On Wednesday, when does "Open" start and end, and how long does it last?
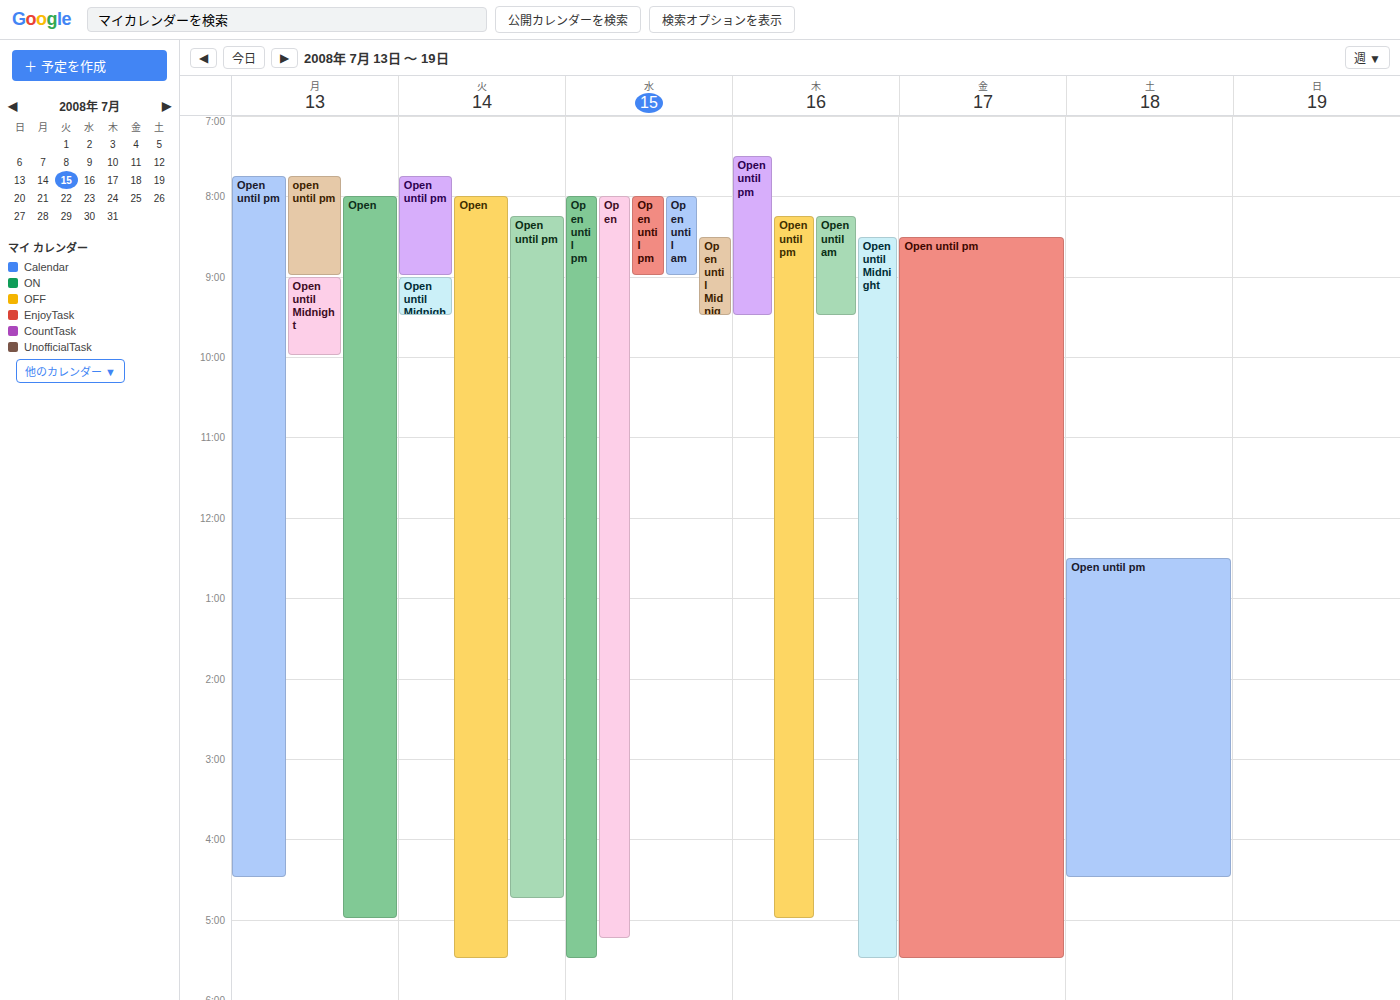
8:00 AM to 5:15 PM, 9 hours 15 minutes